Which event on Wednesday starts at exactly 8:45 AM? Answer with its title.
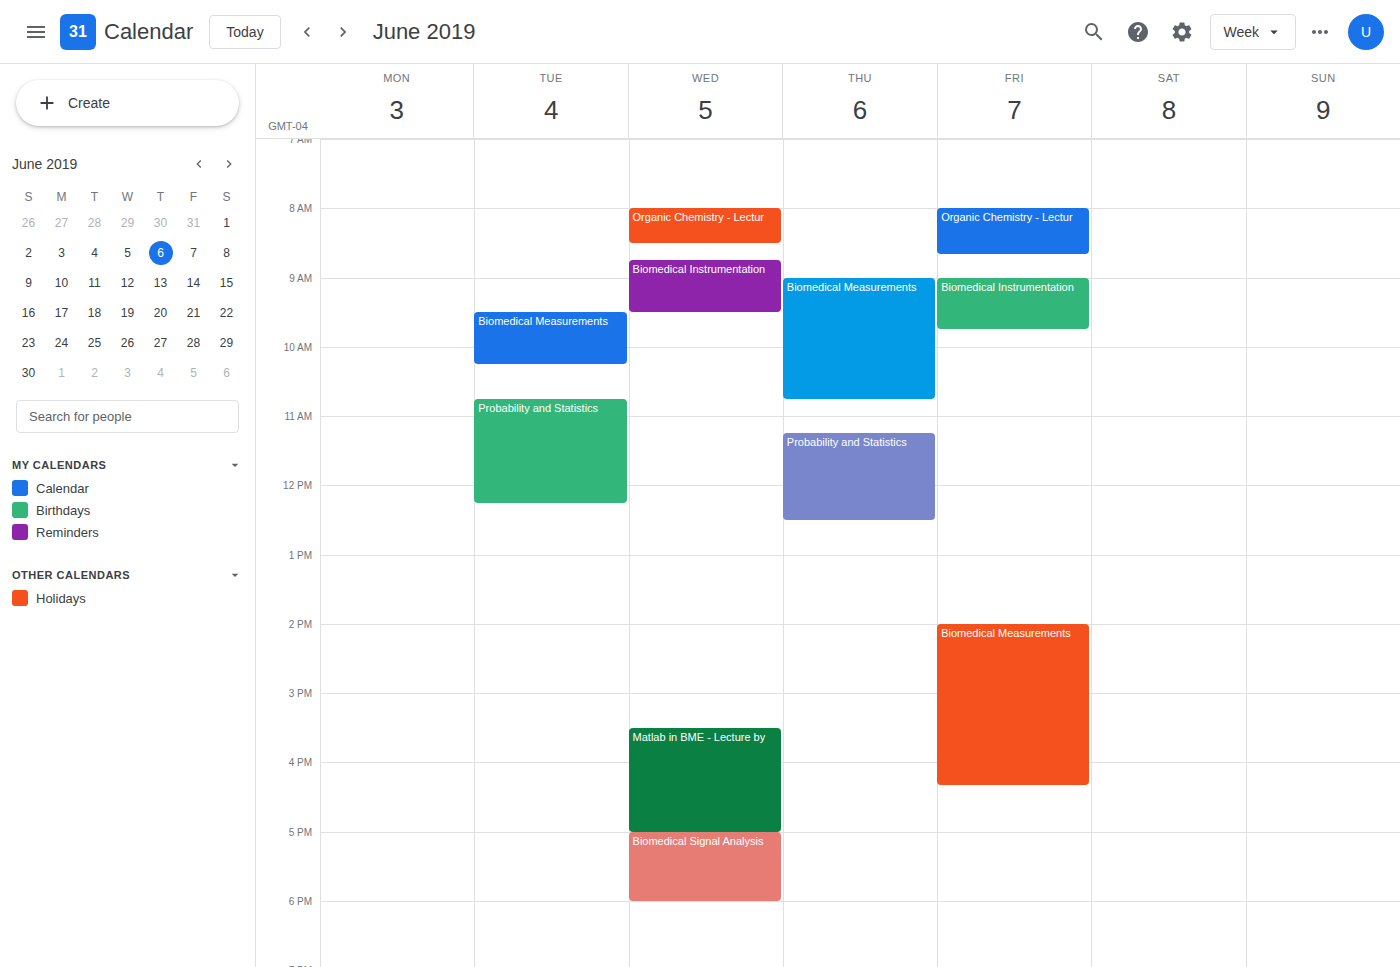
"Biomedical Instrumentation"